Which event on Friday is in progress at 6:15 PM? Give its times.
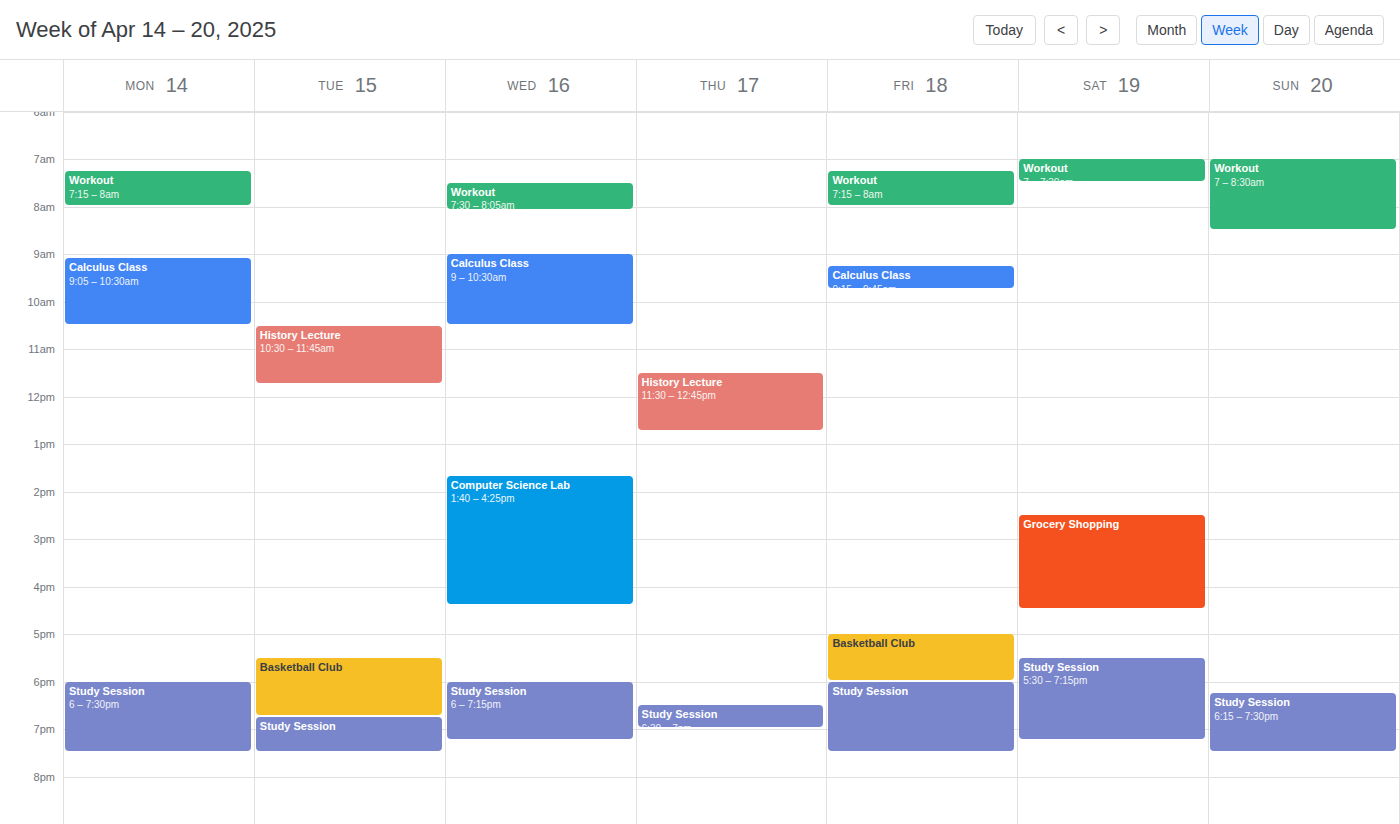
"Study Session", 6:00 PM to 7:30 PM